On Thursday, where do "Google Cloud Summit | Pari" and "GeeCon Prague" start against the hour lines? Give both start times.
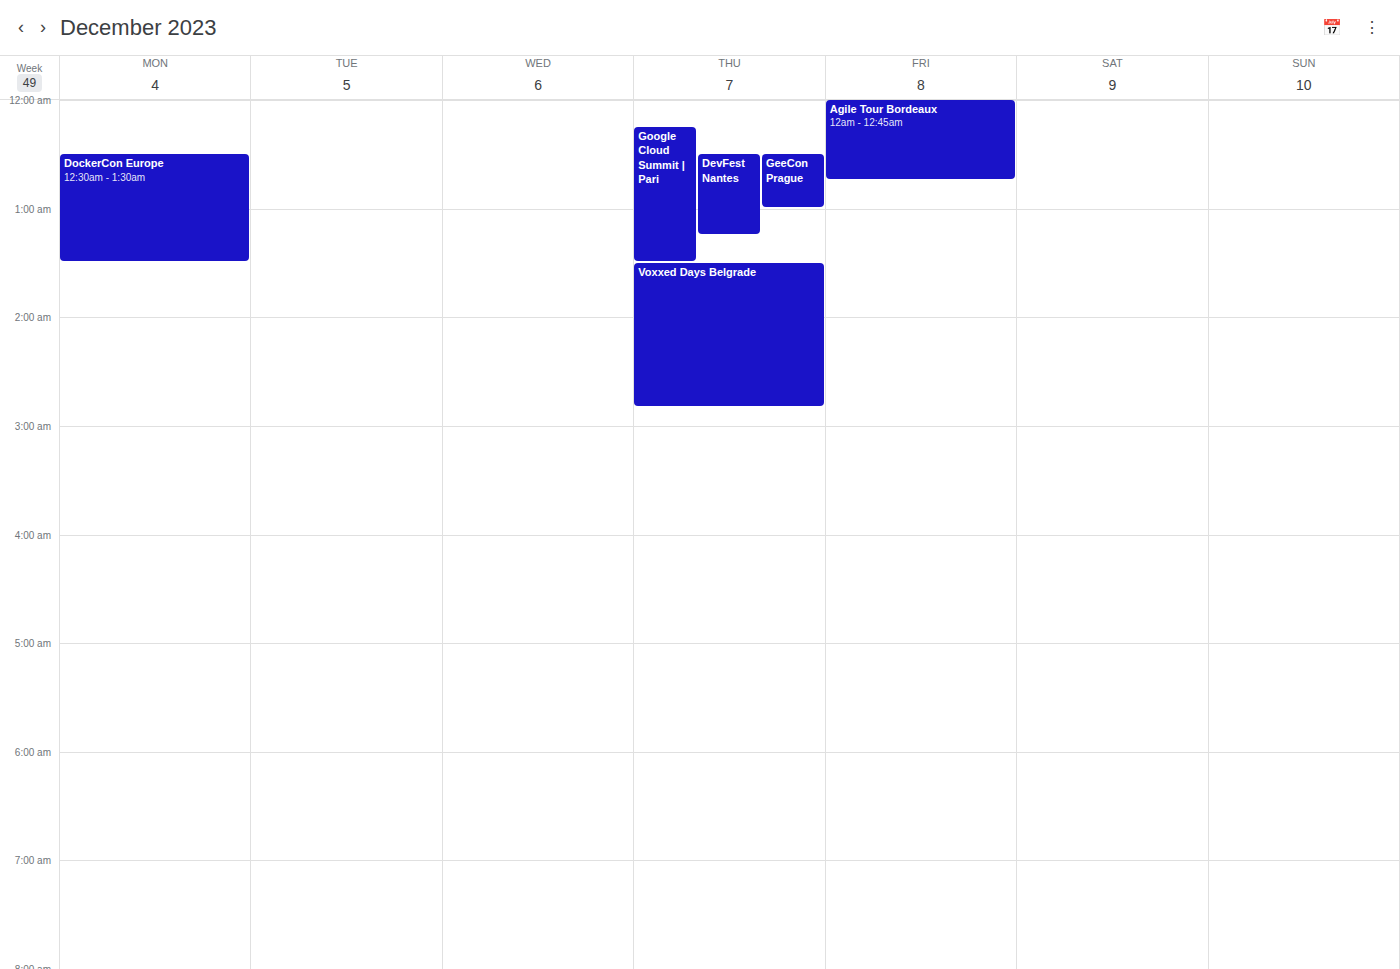
"Google Cloud Summit | Pari": 12:15 AM, neither: a quarter of the way from the 12 AM line to the 1 AM line. "GeeCon Prague": 12:30 AM, halfway between the 12 AM and 1 AM lines.